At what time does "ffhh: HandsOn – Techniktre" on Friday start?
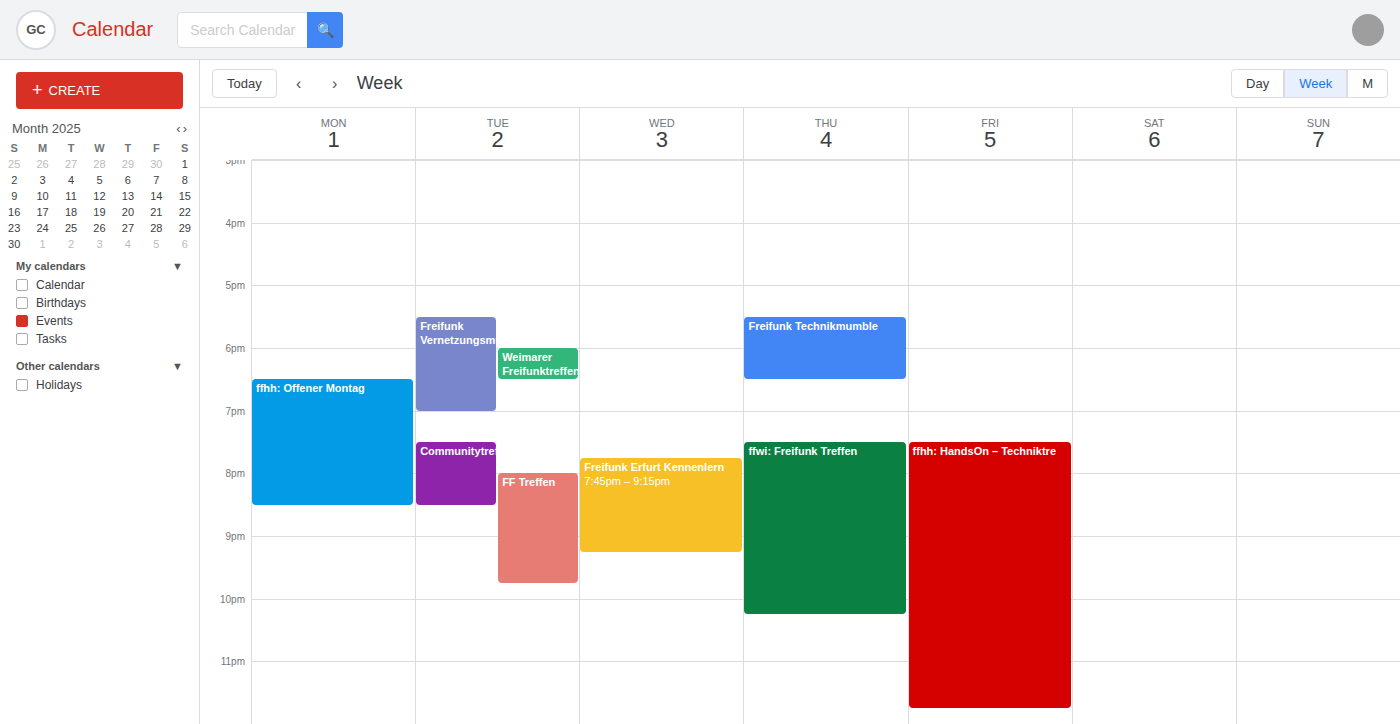
7:30 PM